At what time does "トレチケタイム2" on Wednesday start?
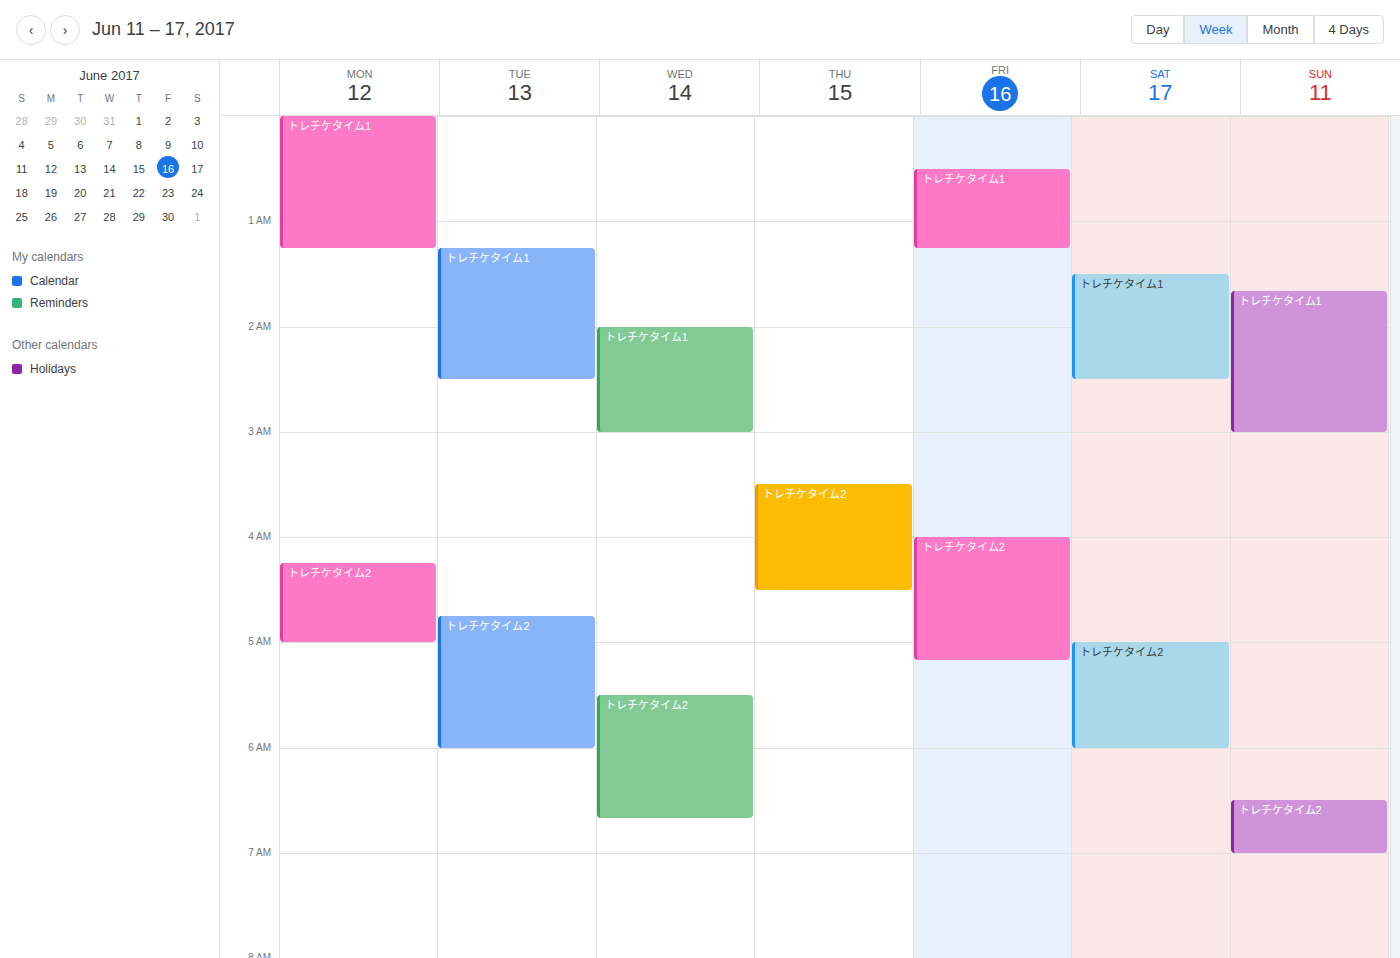
5:30 AM